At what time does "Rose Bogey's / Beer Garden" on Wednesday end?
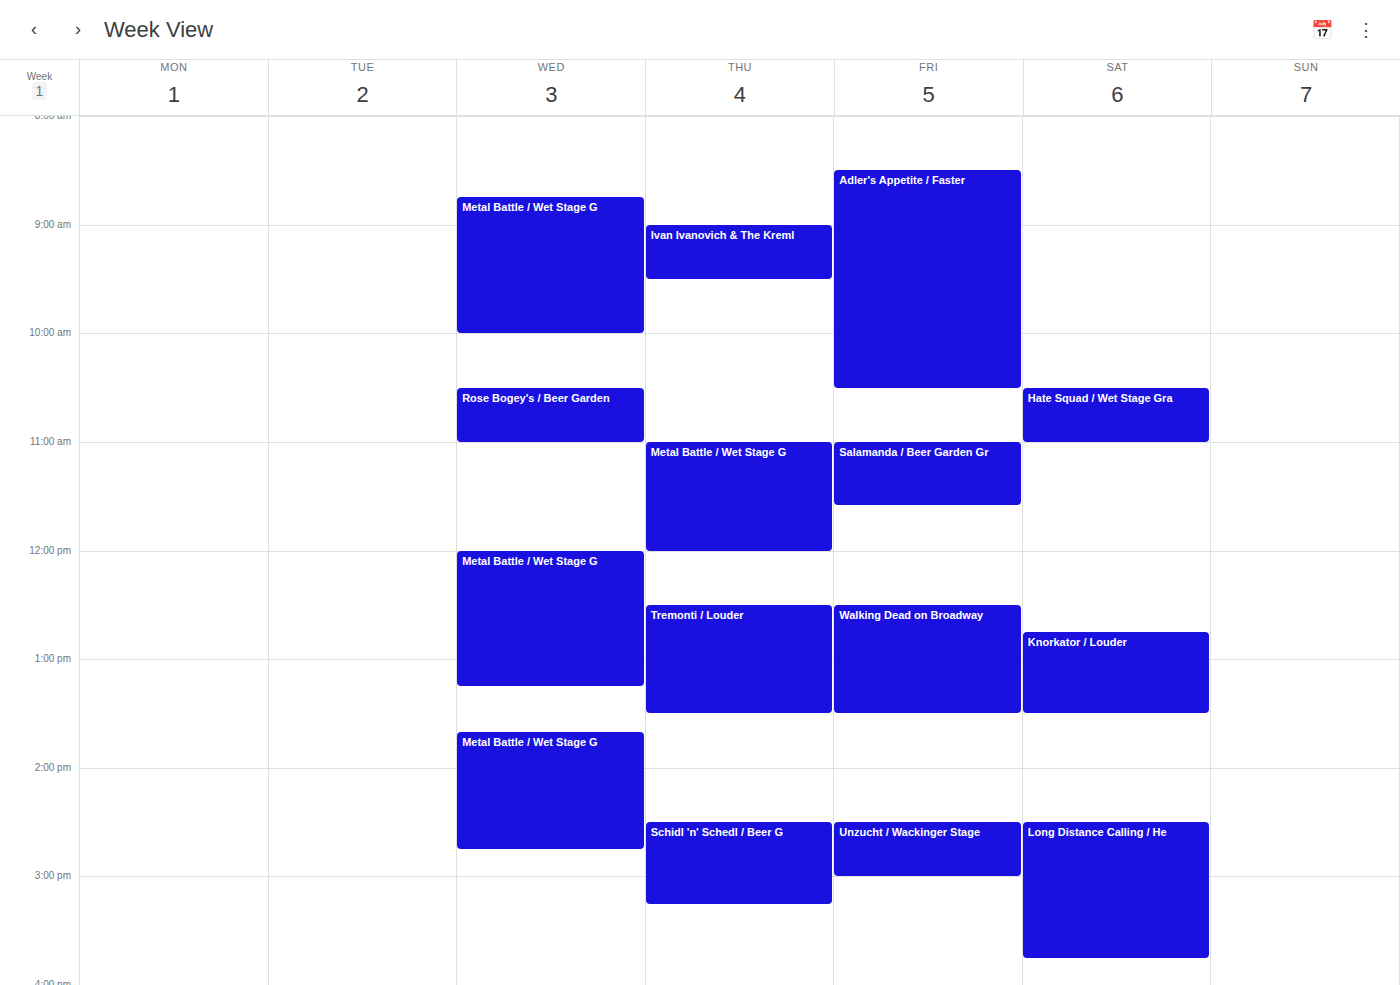
11:00 AM